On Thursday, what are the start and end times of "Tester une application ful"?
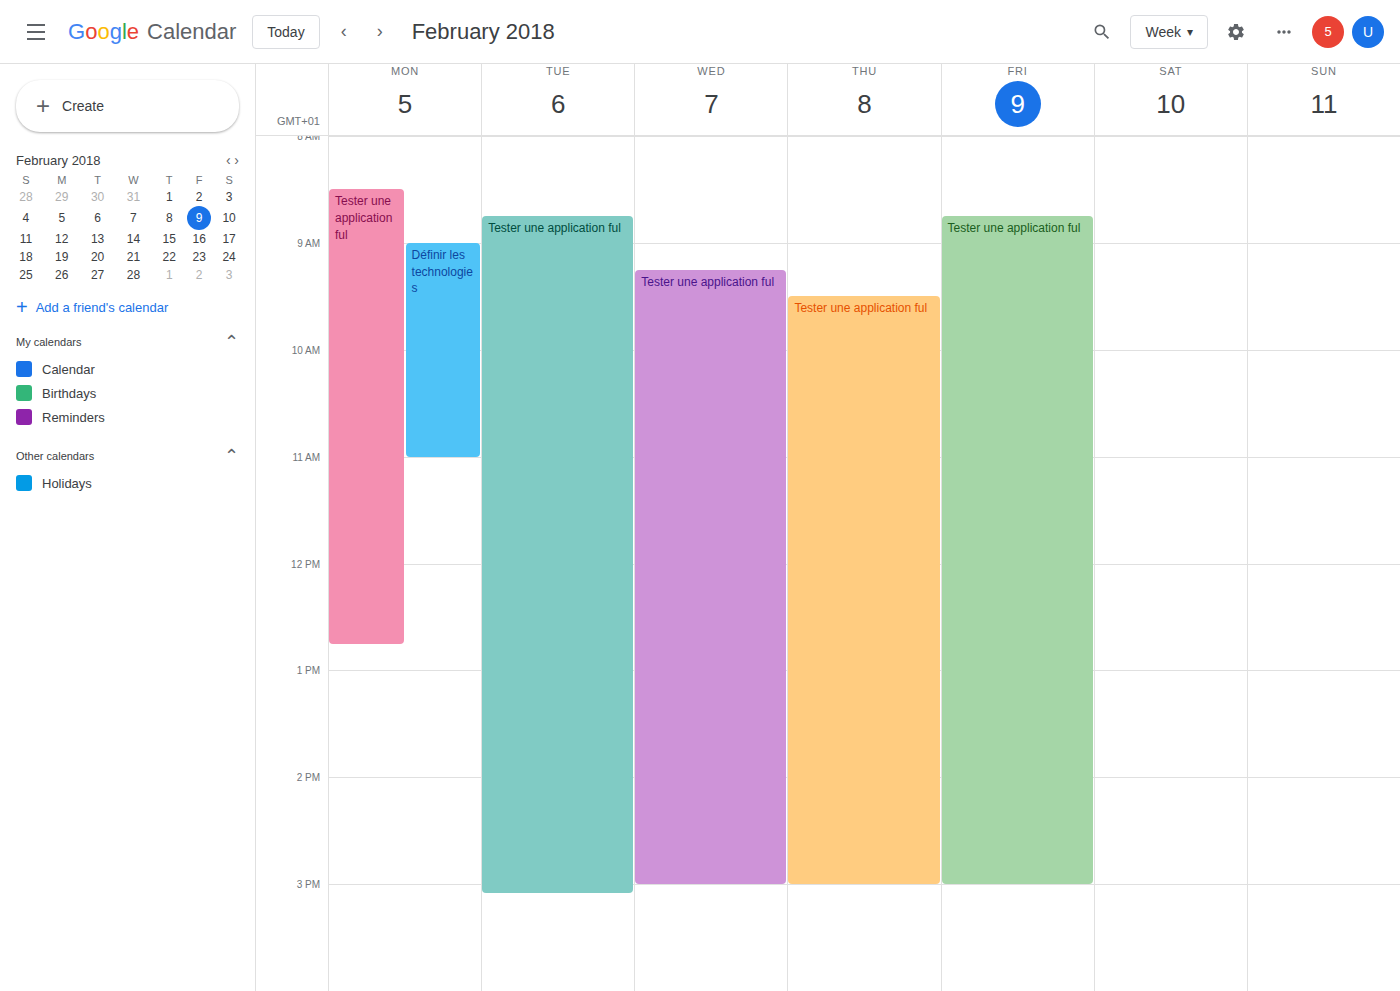
09:30 to 15:00